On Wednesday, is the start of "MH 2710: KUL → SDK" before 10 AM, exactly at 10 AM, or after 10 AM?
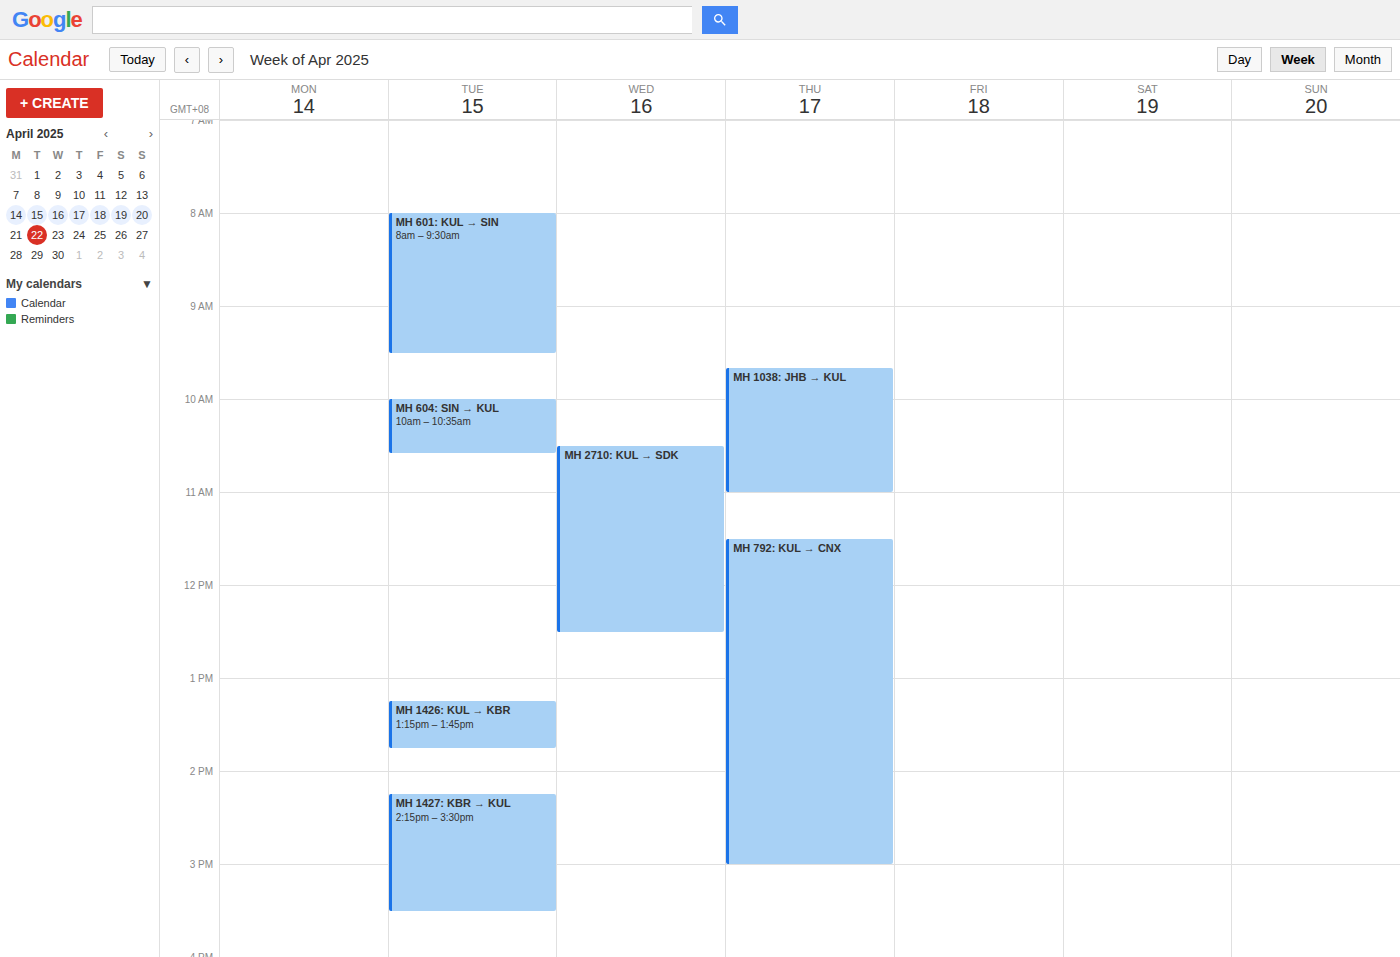
10:30 AM -- after 10 AM, 30 minutes below the 10 AM line.